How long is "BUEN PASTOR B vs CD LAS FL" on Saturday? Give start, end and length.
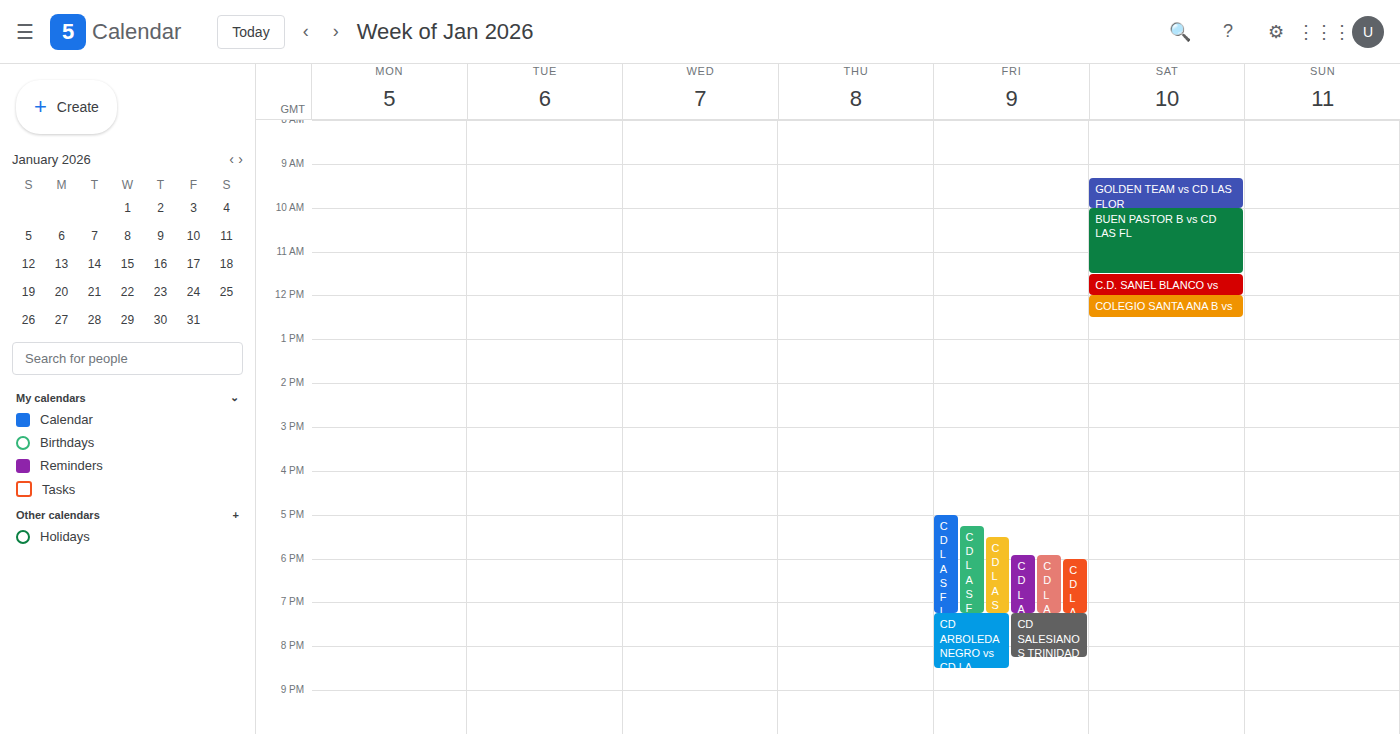
10:00 AM to 11:30 AM, 1 hour 30 minutes